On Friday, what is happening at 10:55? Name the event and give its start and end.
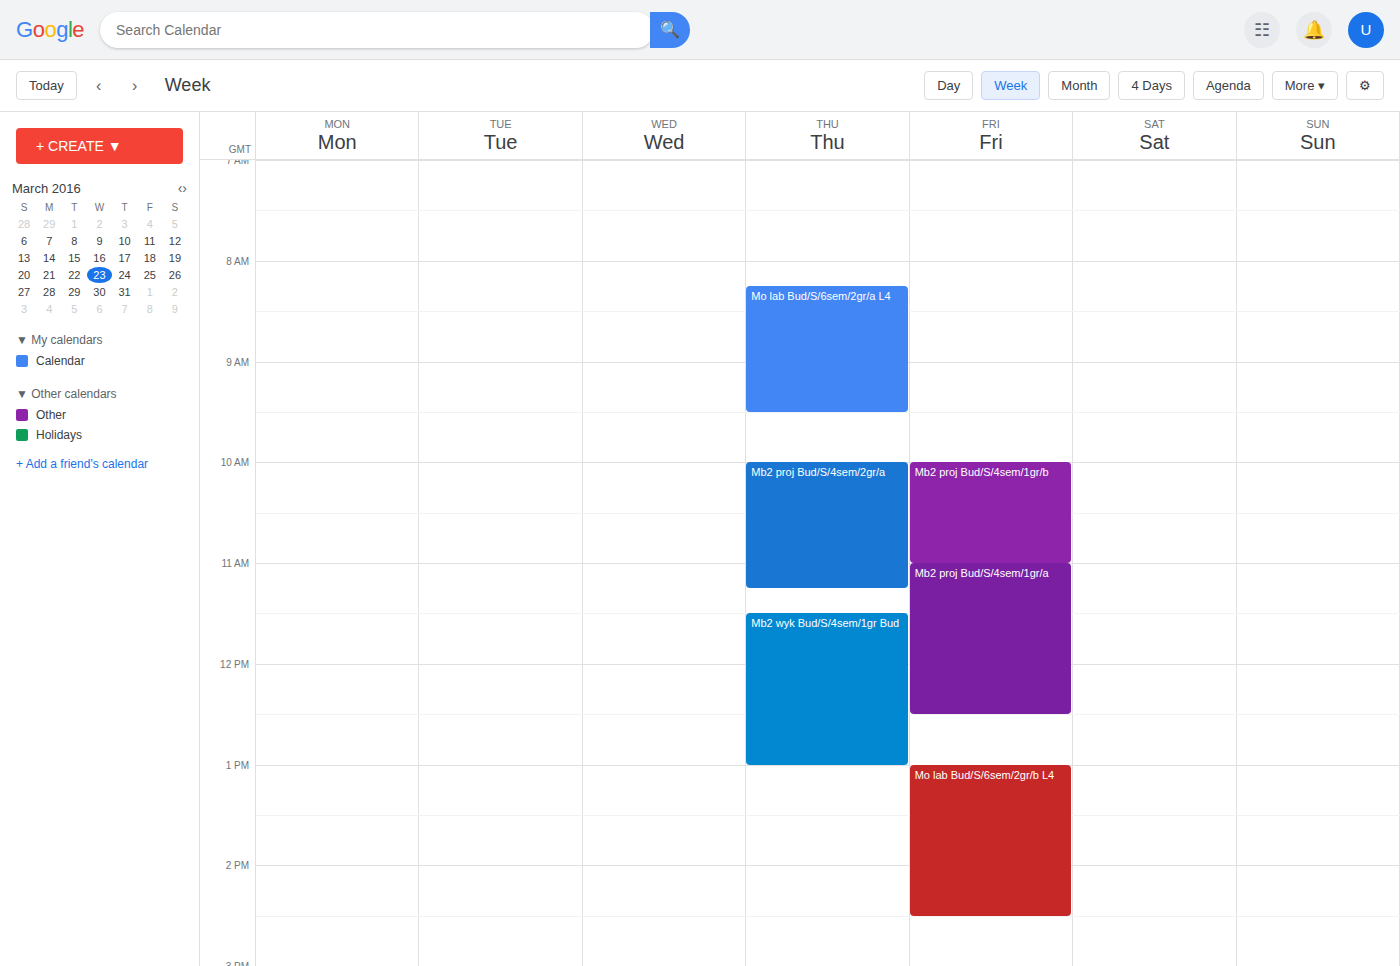
"Mb2 proj Bud/S/4sem/1gr/b", 10:00 to 11:00